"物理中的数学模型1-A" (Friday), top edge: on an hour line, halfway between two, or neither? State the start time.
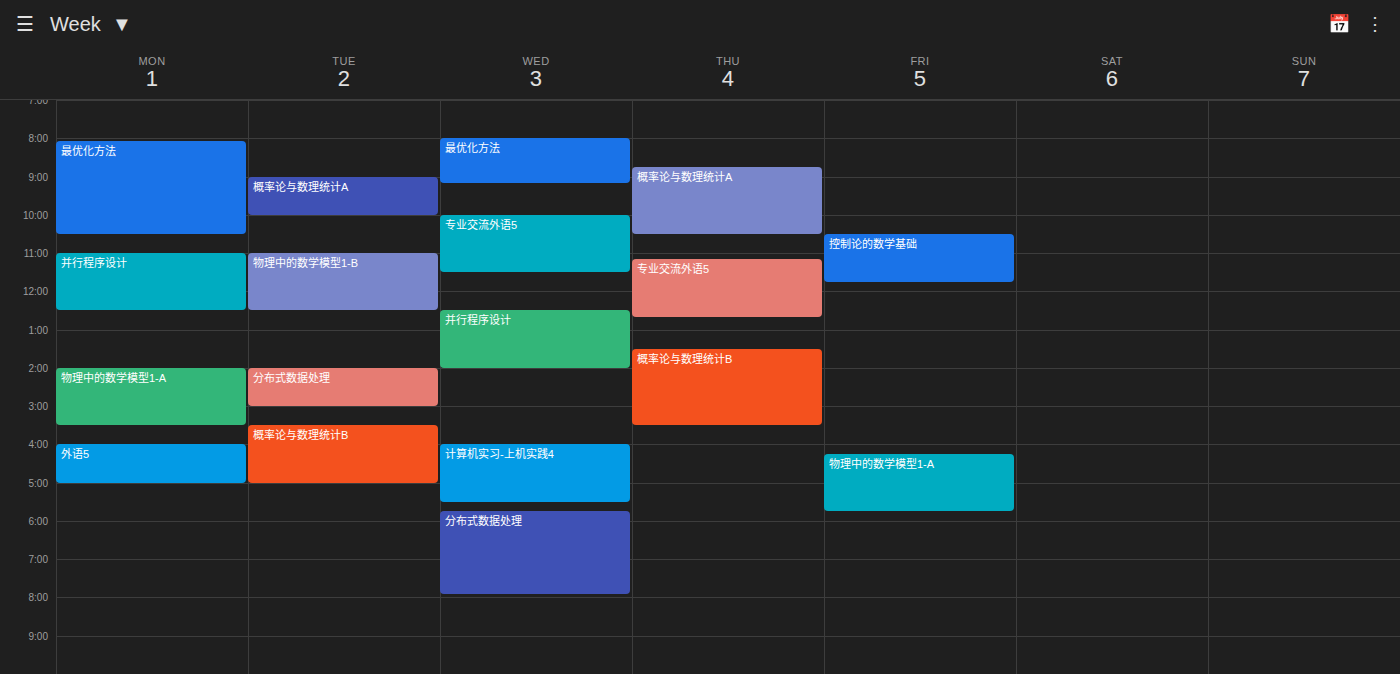
4:15 PM -- neither: a quarter of the way from the 4 PM line to the 5 PM line.